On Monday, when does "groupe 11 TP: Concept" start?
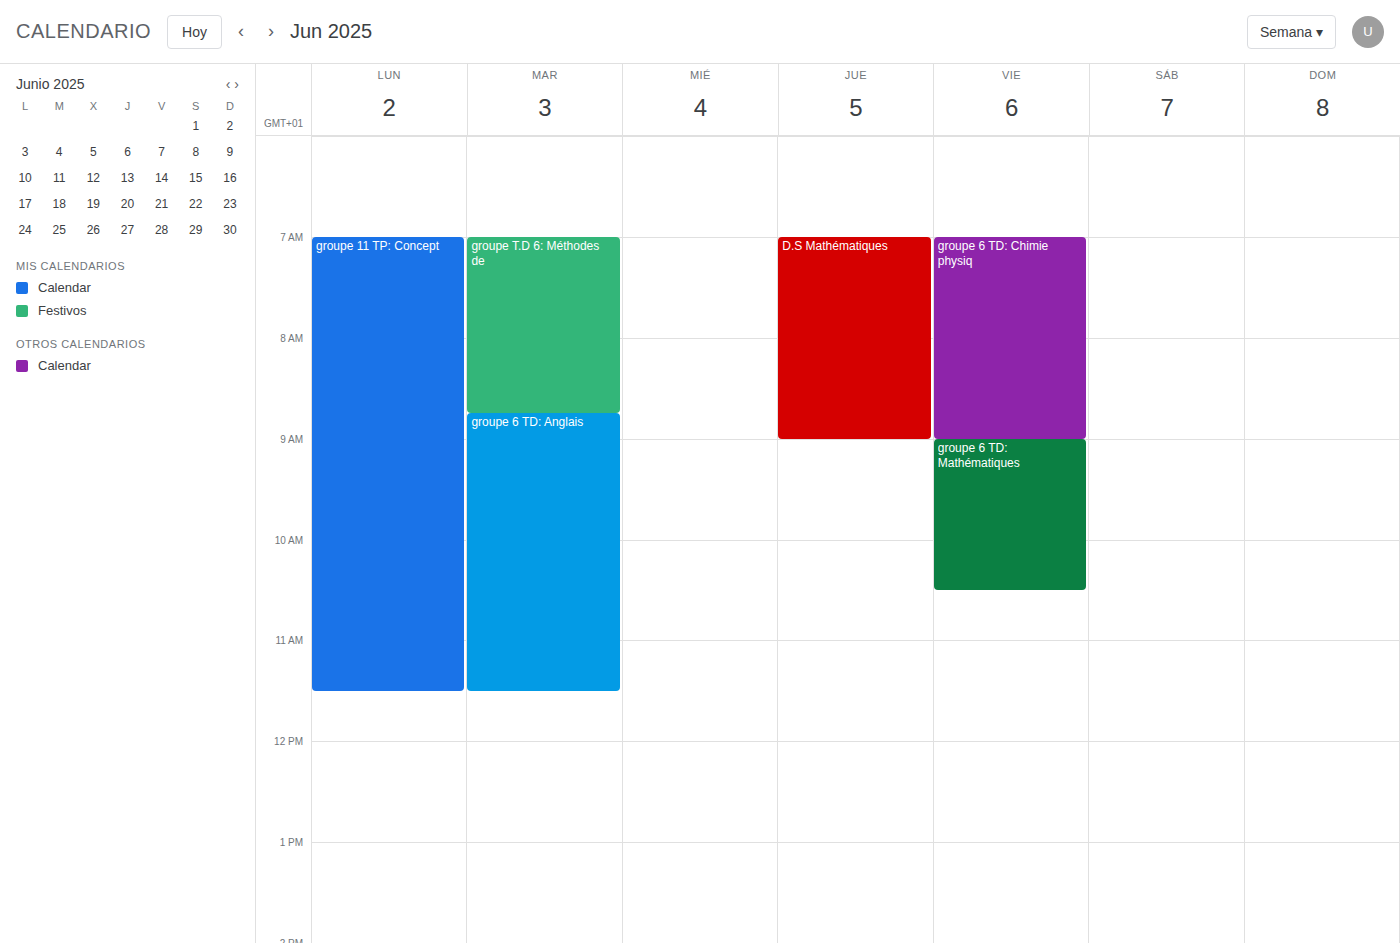
7:00 AM